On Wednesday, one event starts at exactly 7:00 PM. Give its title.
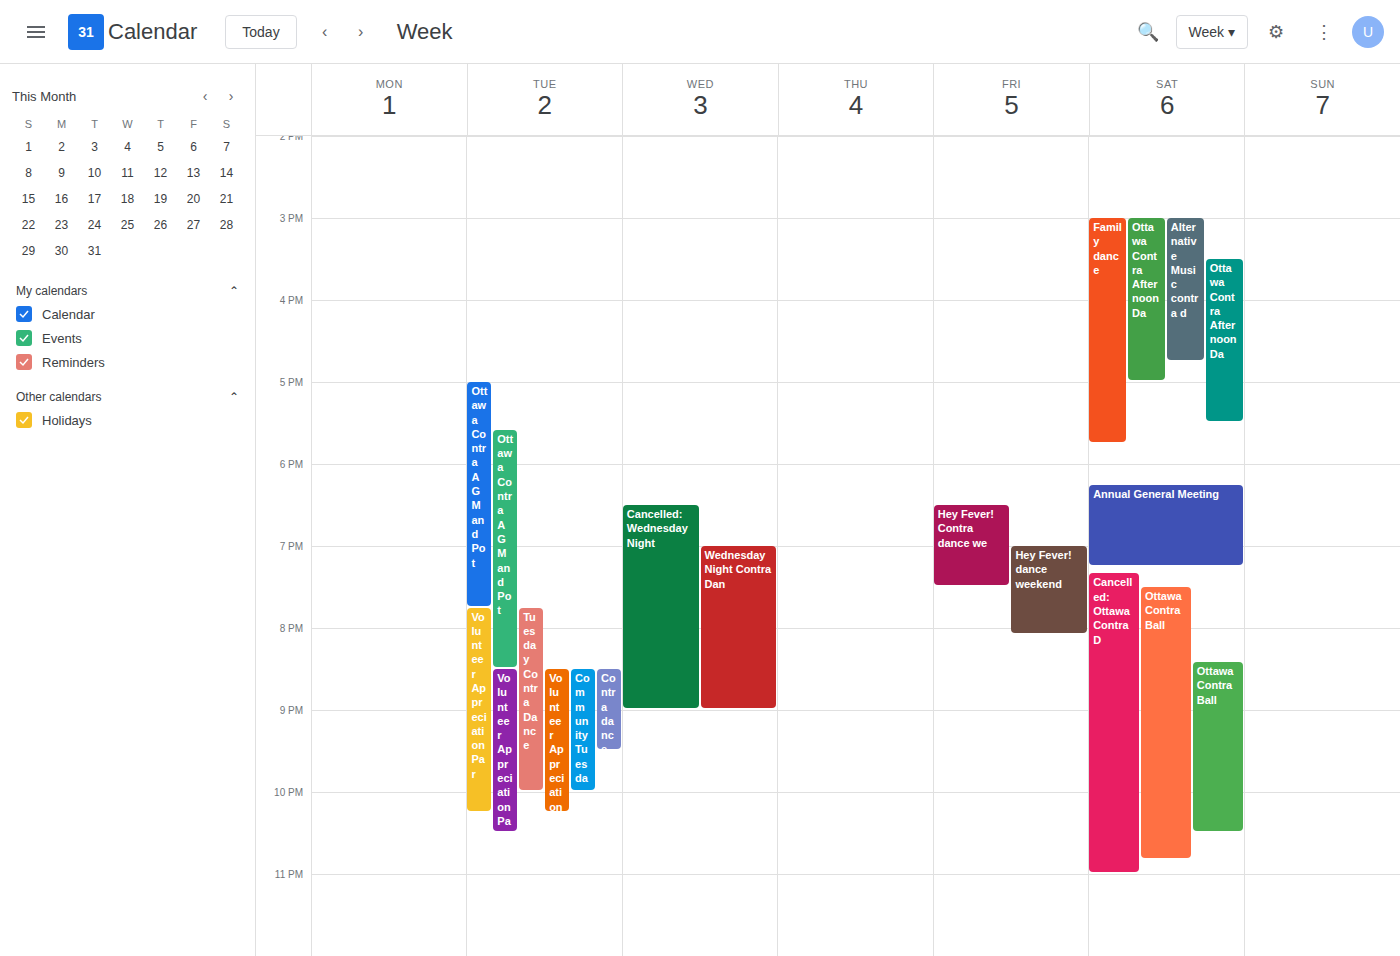
"Wednesday Night Contra Dan"